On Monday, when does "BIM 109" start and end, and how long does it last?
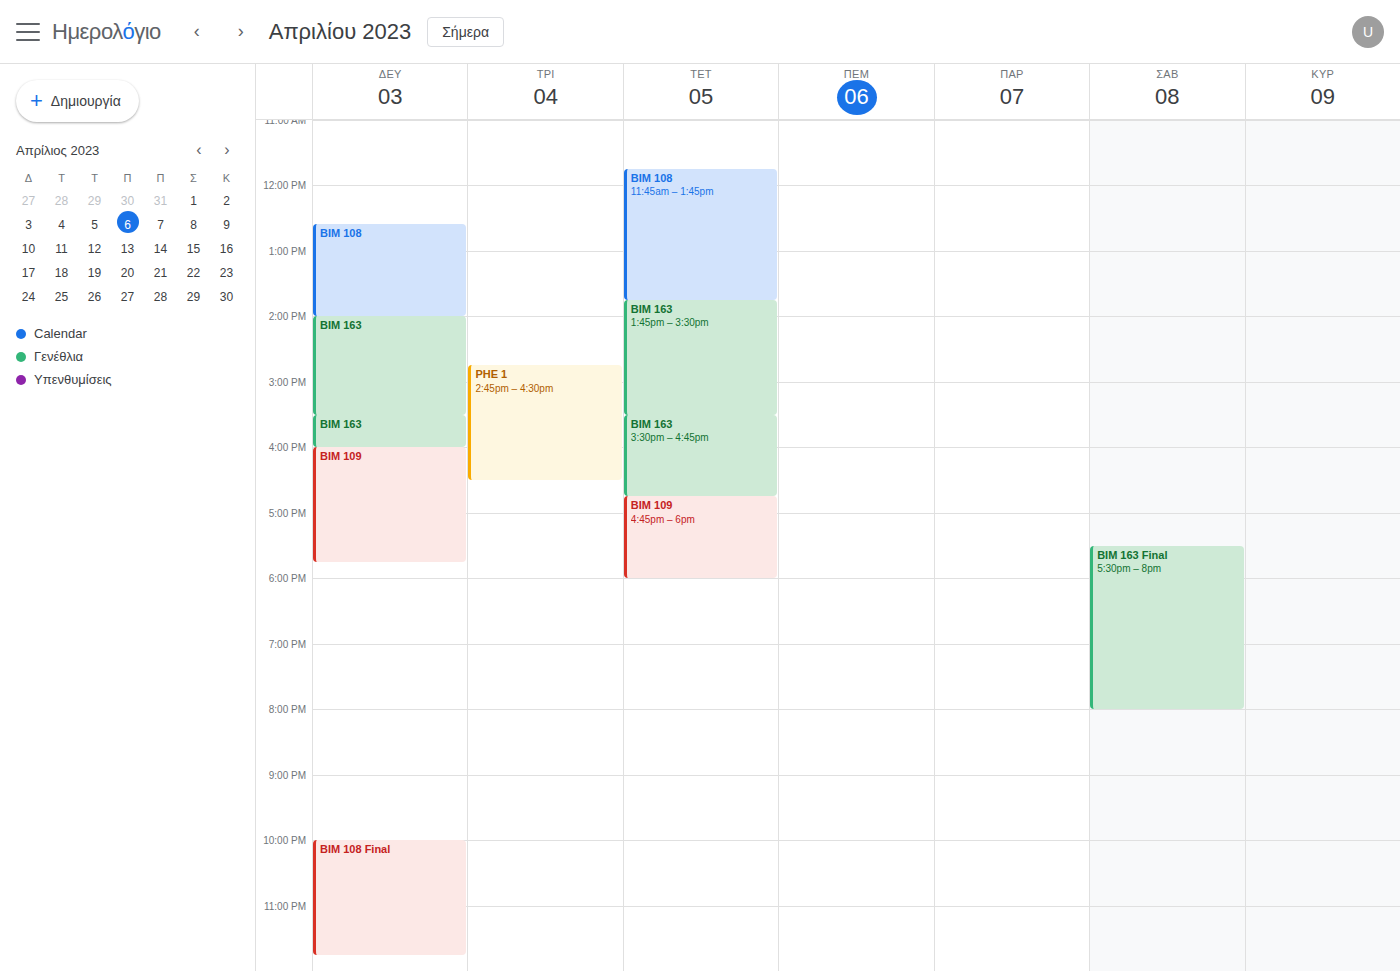
16:00 to 17:45, 1 hour 45 minutes